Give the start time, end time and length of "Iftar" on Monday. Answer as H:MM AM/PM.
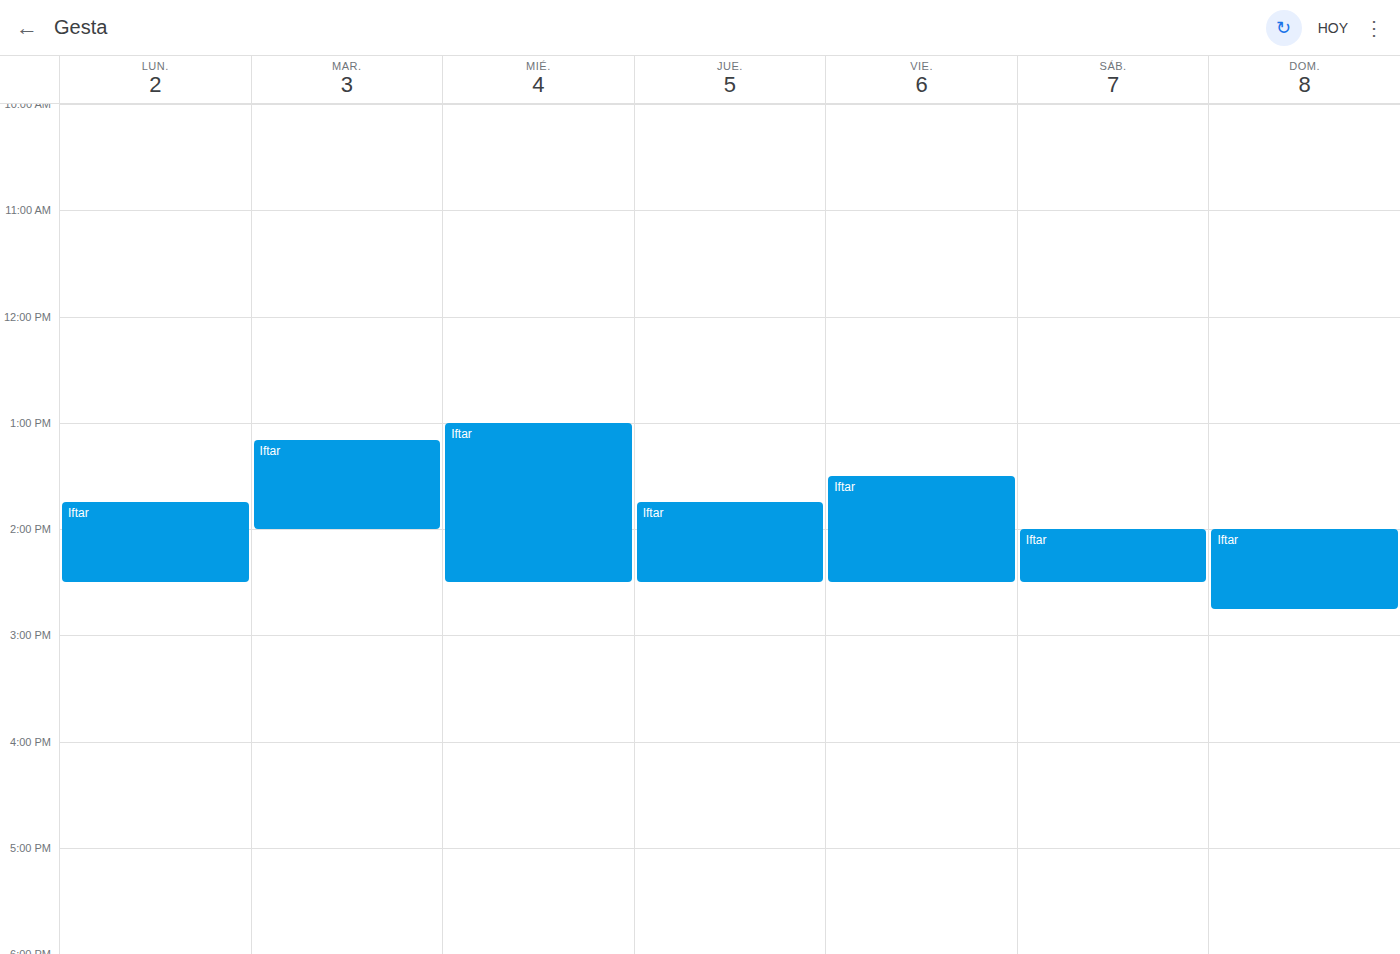
1:45 PM to 2:30 PM, 45 minutes